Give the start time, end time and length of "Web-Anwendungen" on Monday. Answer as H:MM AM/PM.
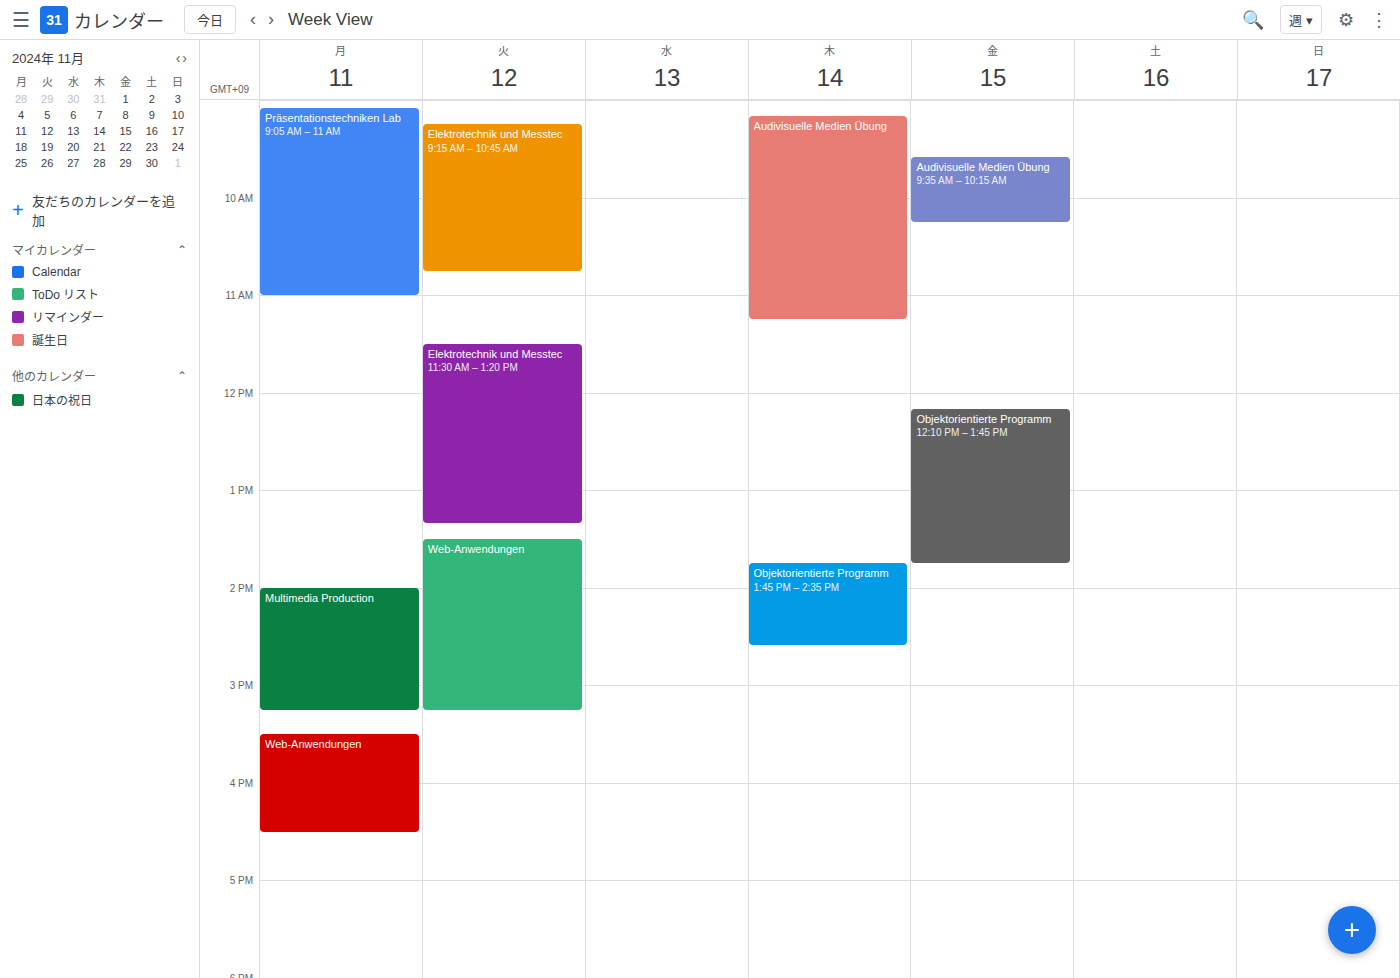
3:30 PM to 4:30 PM, 1 hour